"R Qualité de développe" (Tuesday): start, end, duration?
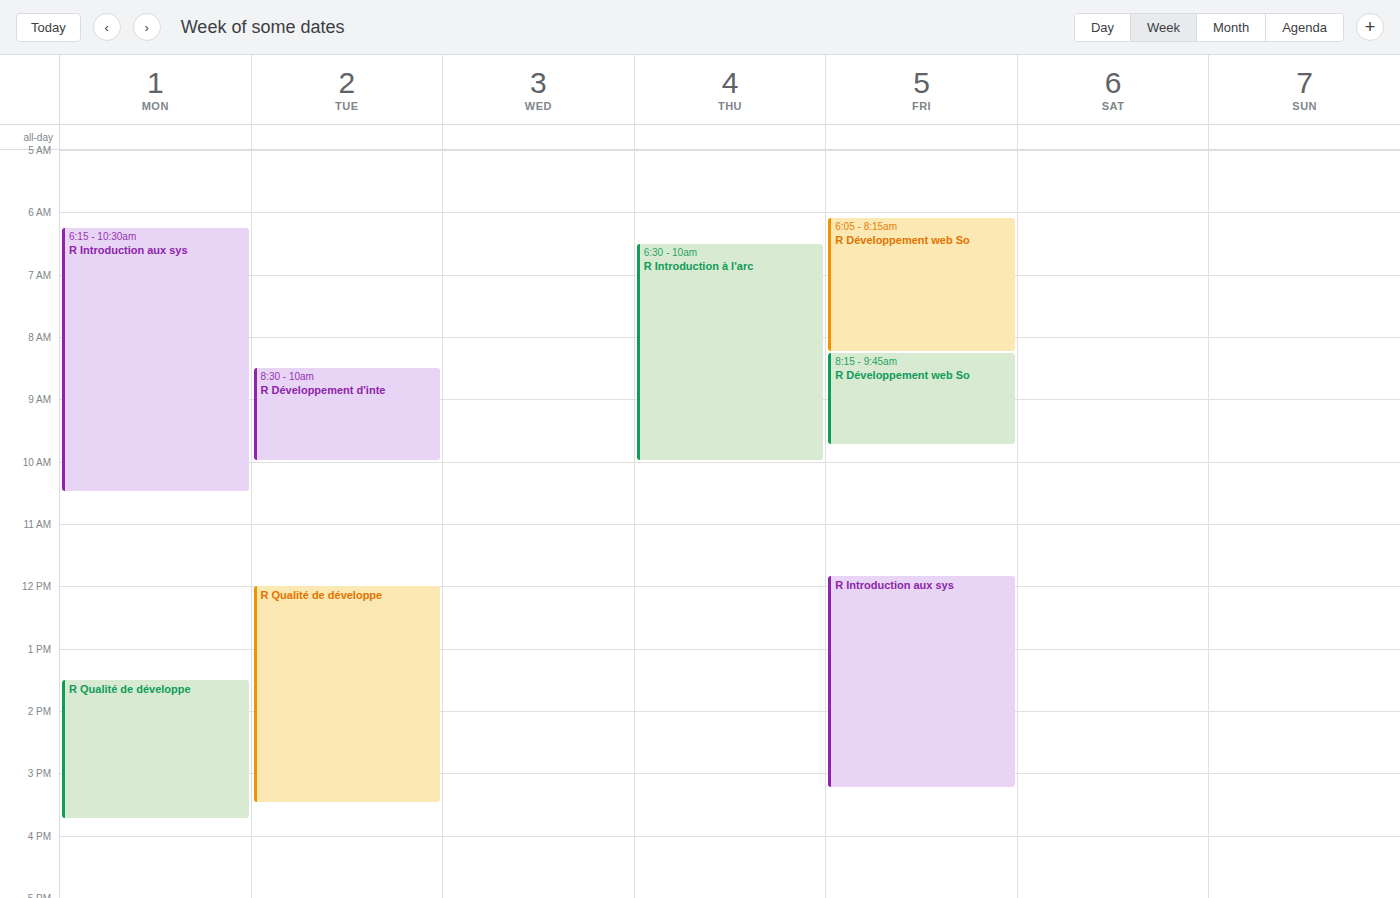
12:00 PM to 3:30 PM, 3 hours 30 minutes